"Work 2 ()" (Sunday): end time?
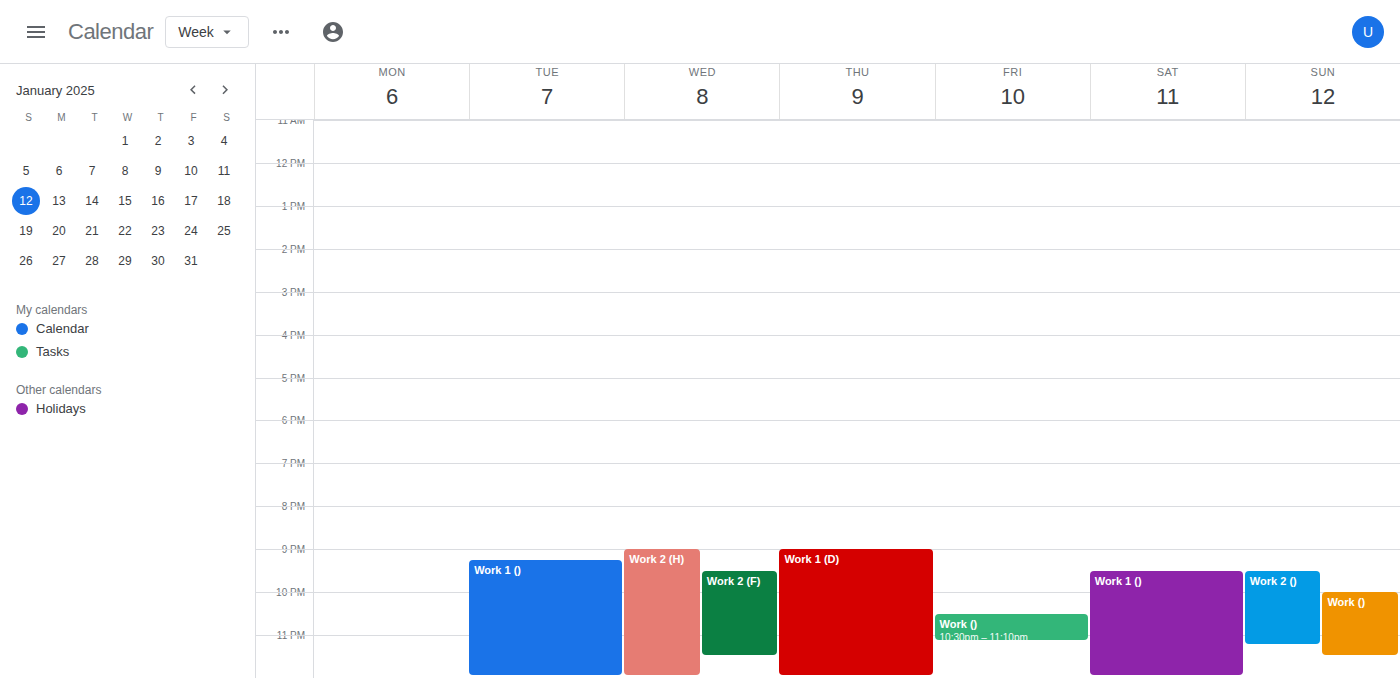
23:15